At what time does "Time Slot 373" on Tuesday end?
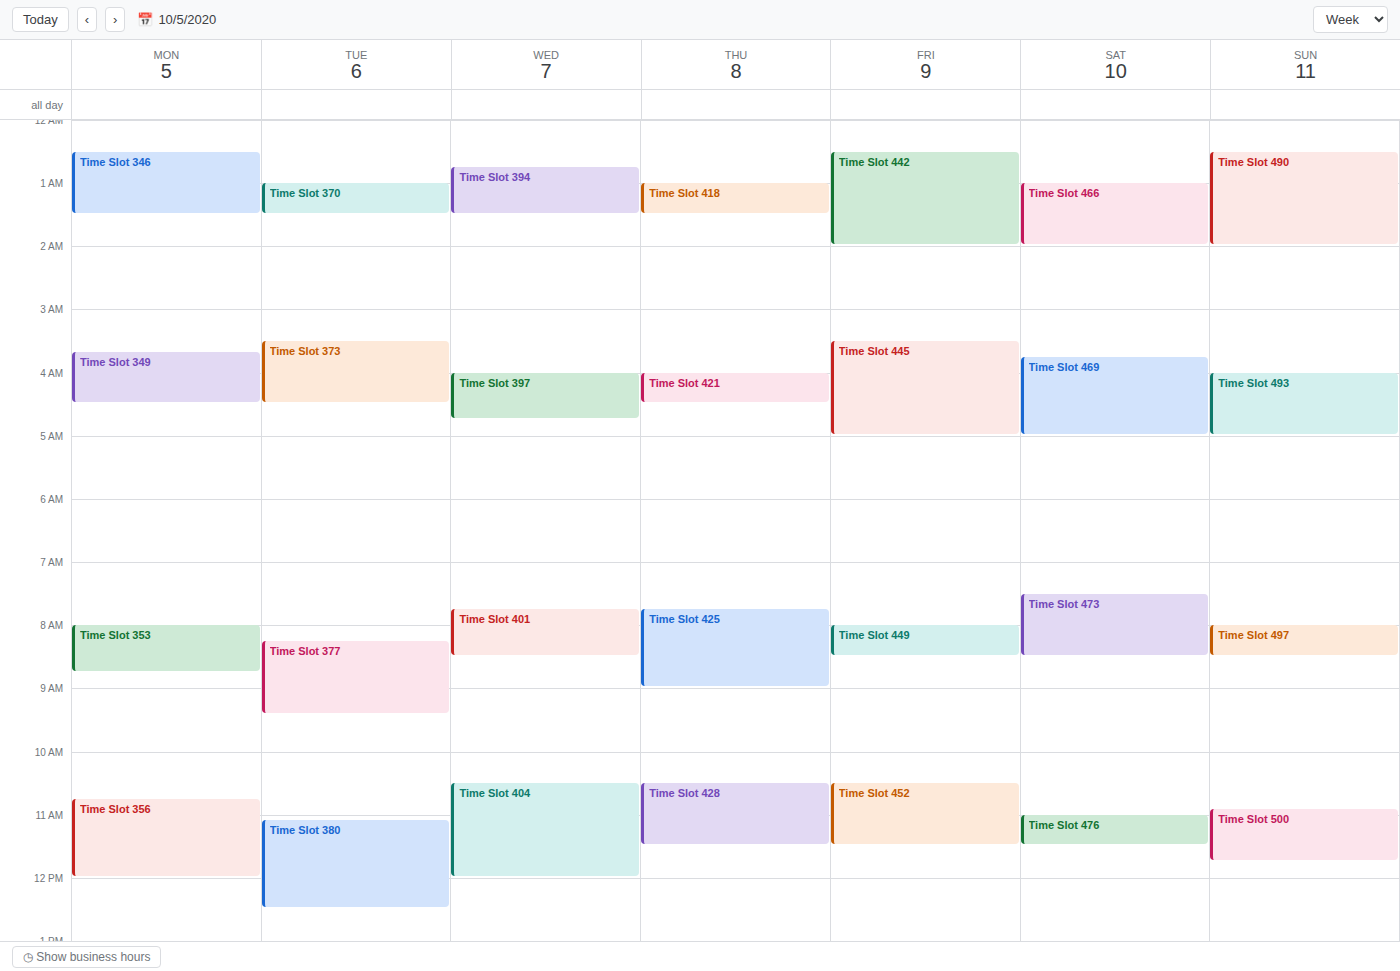
04:30